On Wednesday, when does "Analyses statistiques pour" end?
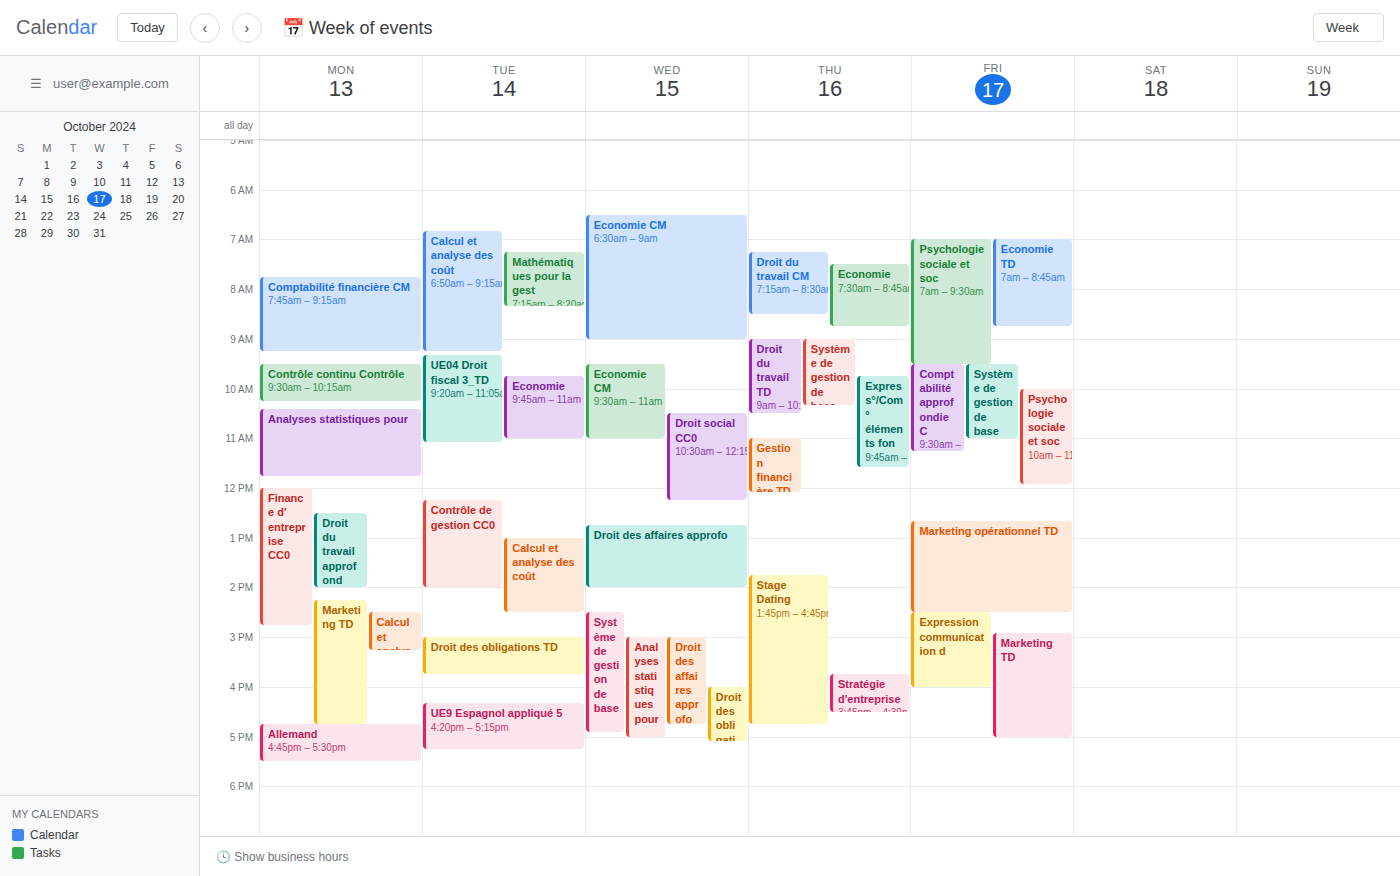
5:00 PM